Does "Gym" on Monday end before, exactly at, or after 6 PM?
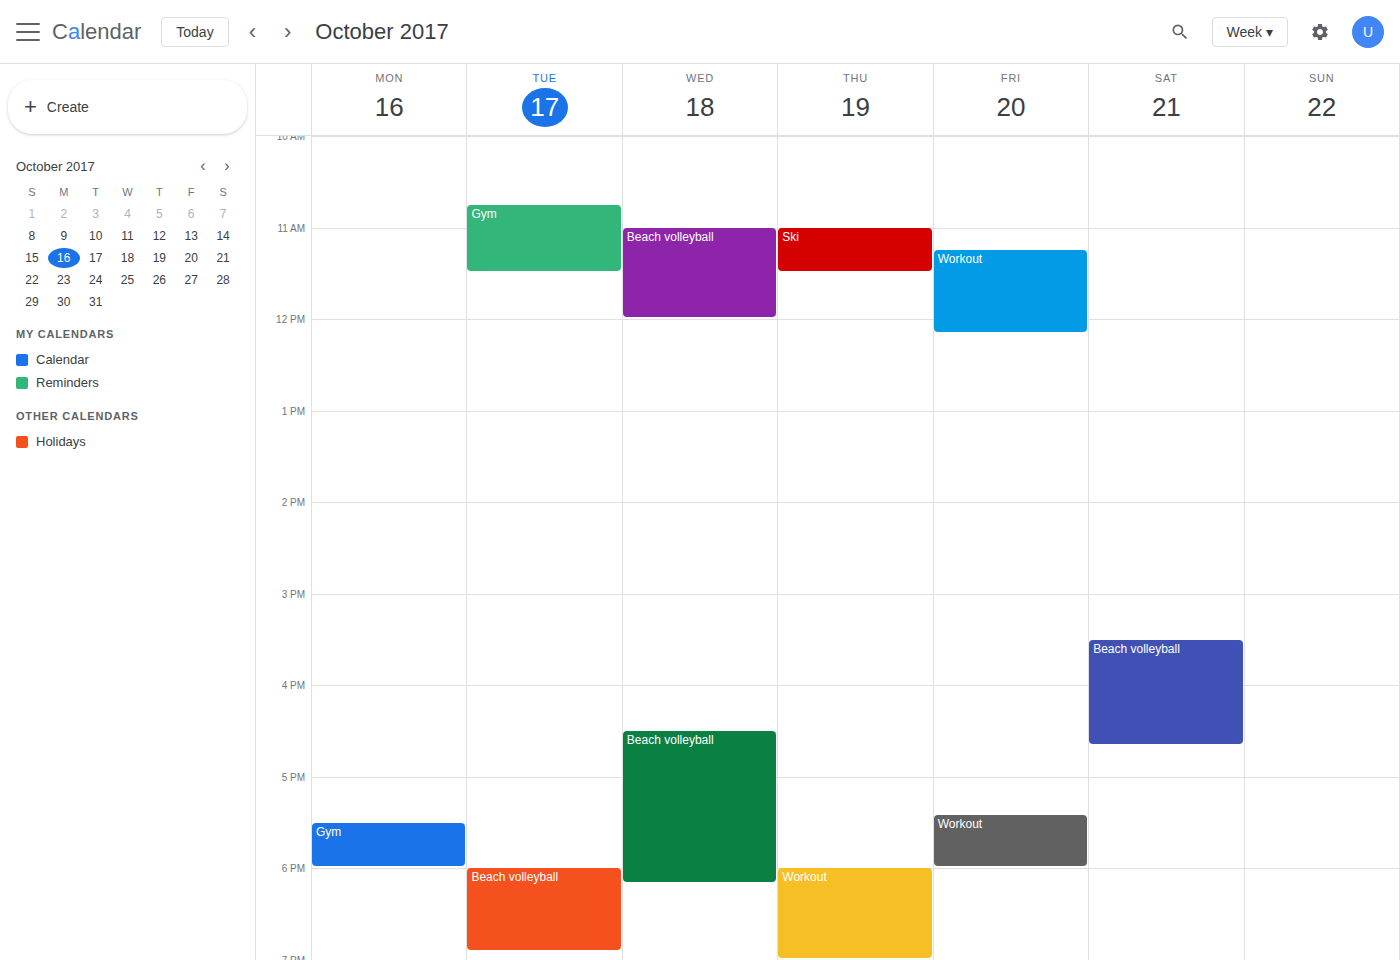
6:00 PM -- exactly at 6 PM, on the 6 PM line.